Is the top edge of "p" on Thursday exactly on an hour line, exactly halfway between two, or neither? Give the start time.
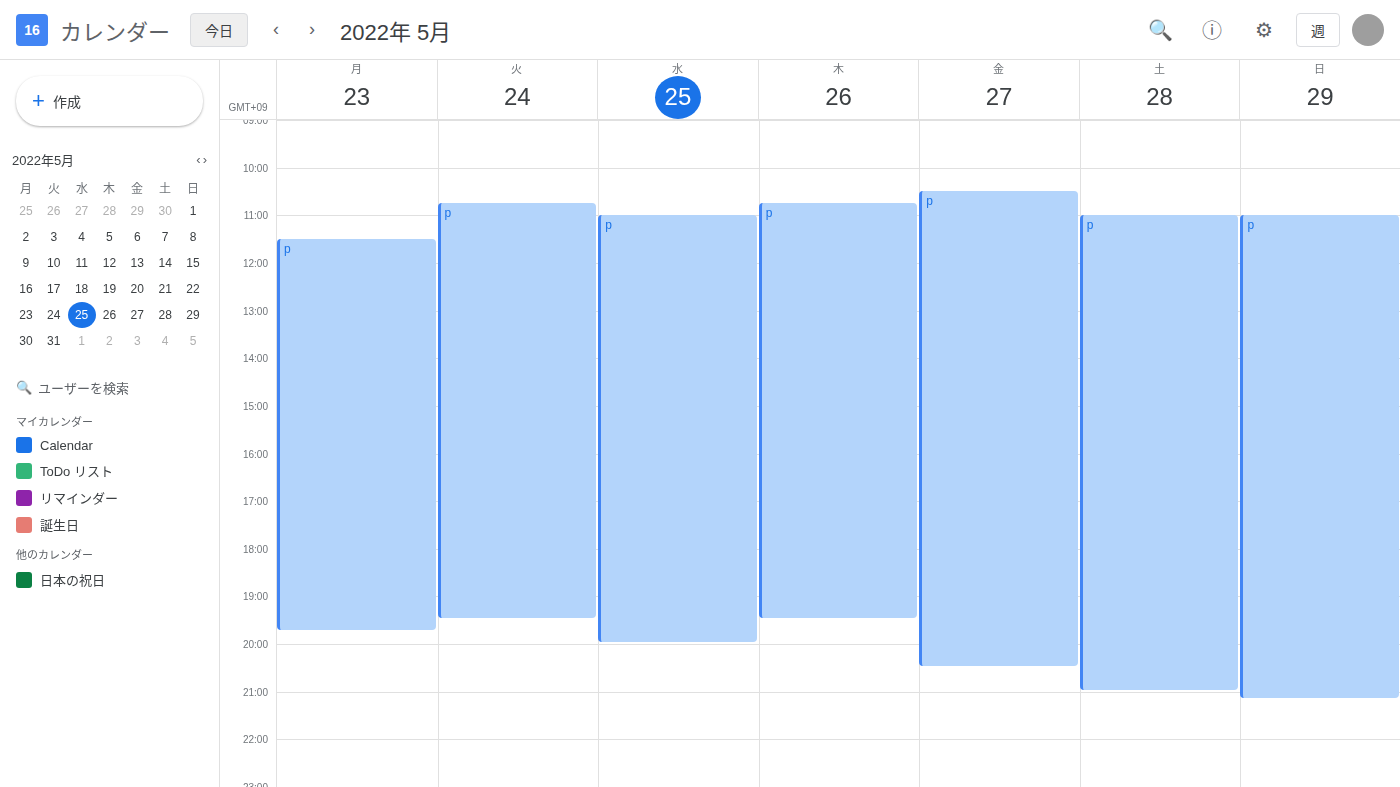
10:45 AM -- neither: three quarters of the way from the 10 AM line to the 11 AM line.